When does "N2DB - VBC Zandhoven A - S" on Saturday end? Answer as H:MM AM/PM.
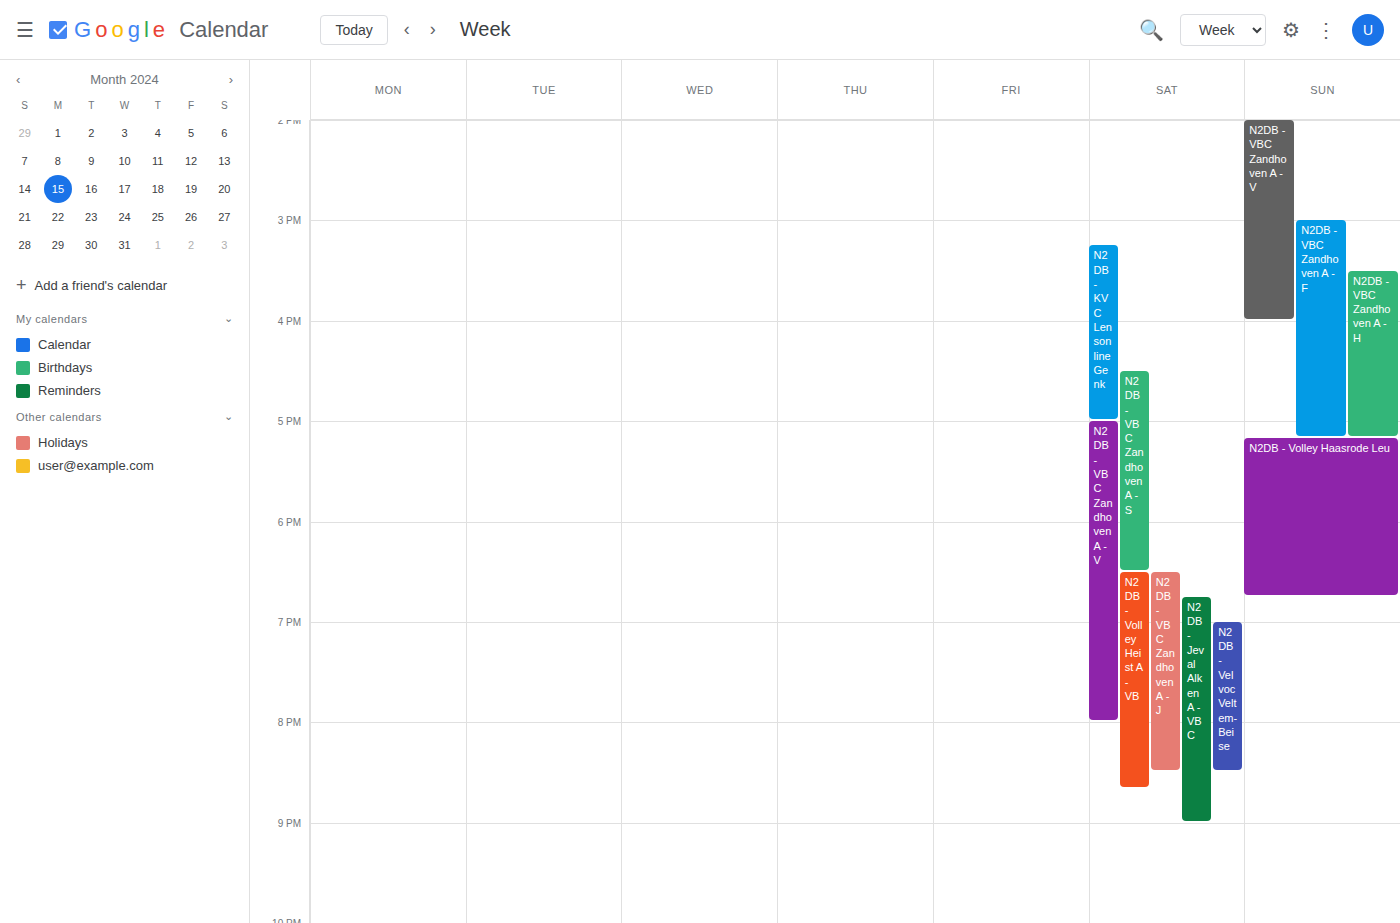
6:30 PM